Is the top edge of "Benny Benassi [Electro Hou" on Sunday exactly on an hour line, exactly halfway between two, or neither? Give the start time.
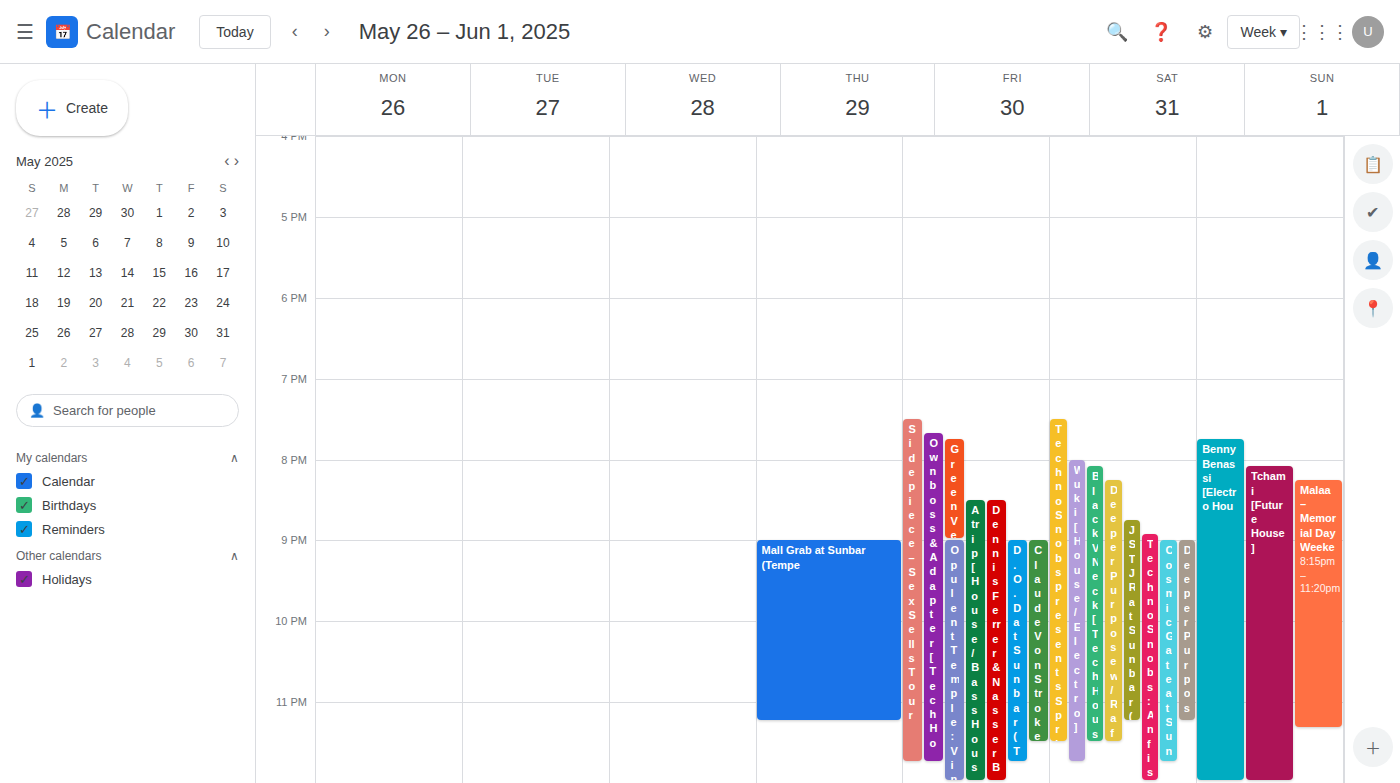
7:45 PM -- neither: three quarters of the way from the 7 PM line to the 8 PM line.